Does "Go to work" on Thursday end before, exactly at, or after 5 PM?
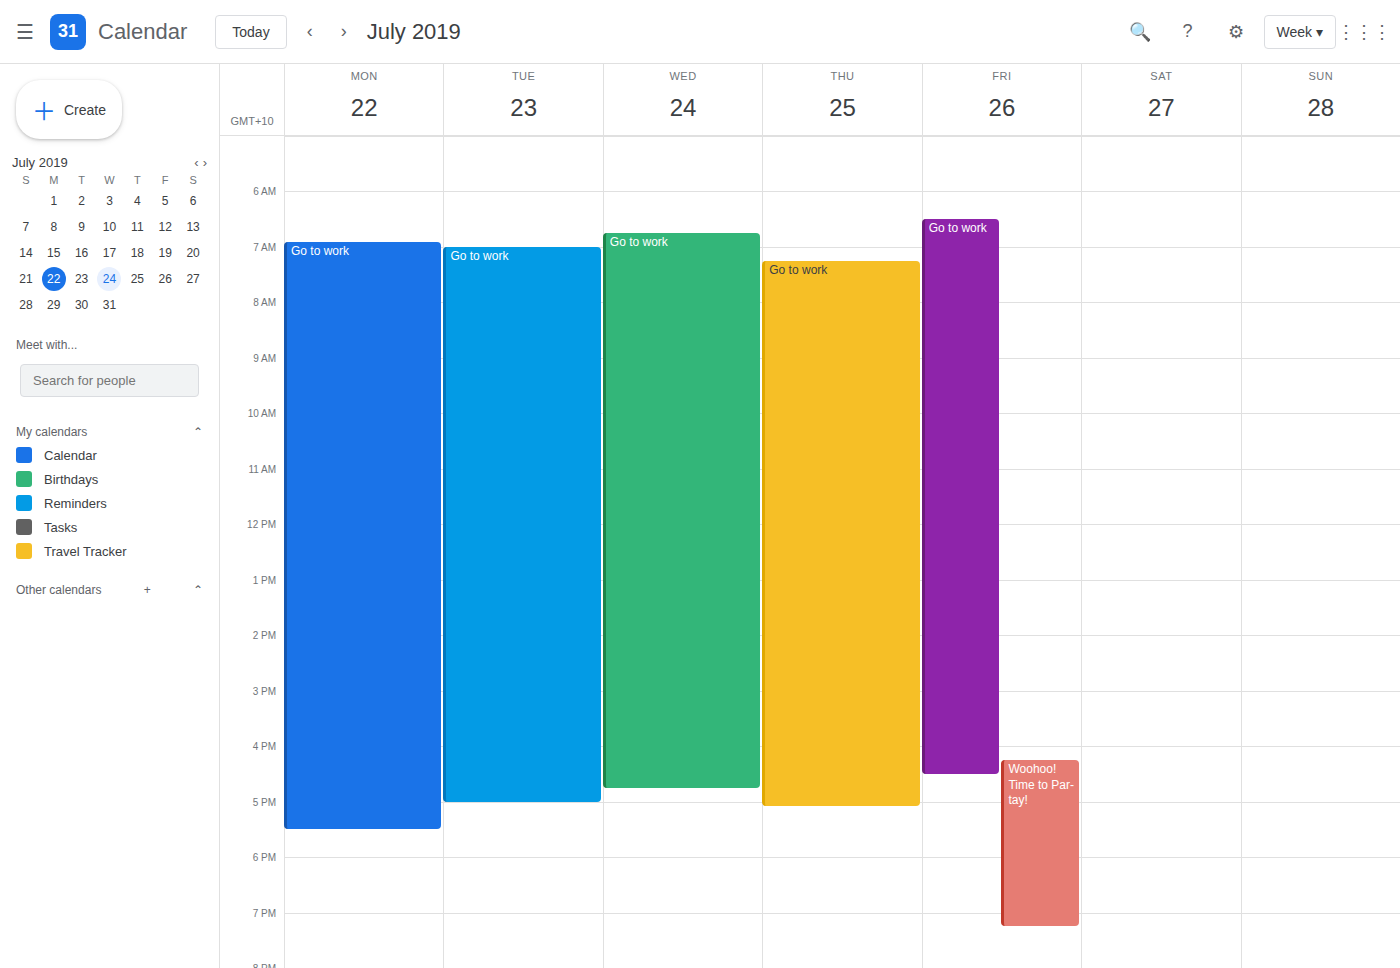
5:05 PM -- after 5 PM, 5 minutes below the 5 PM line.